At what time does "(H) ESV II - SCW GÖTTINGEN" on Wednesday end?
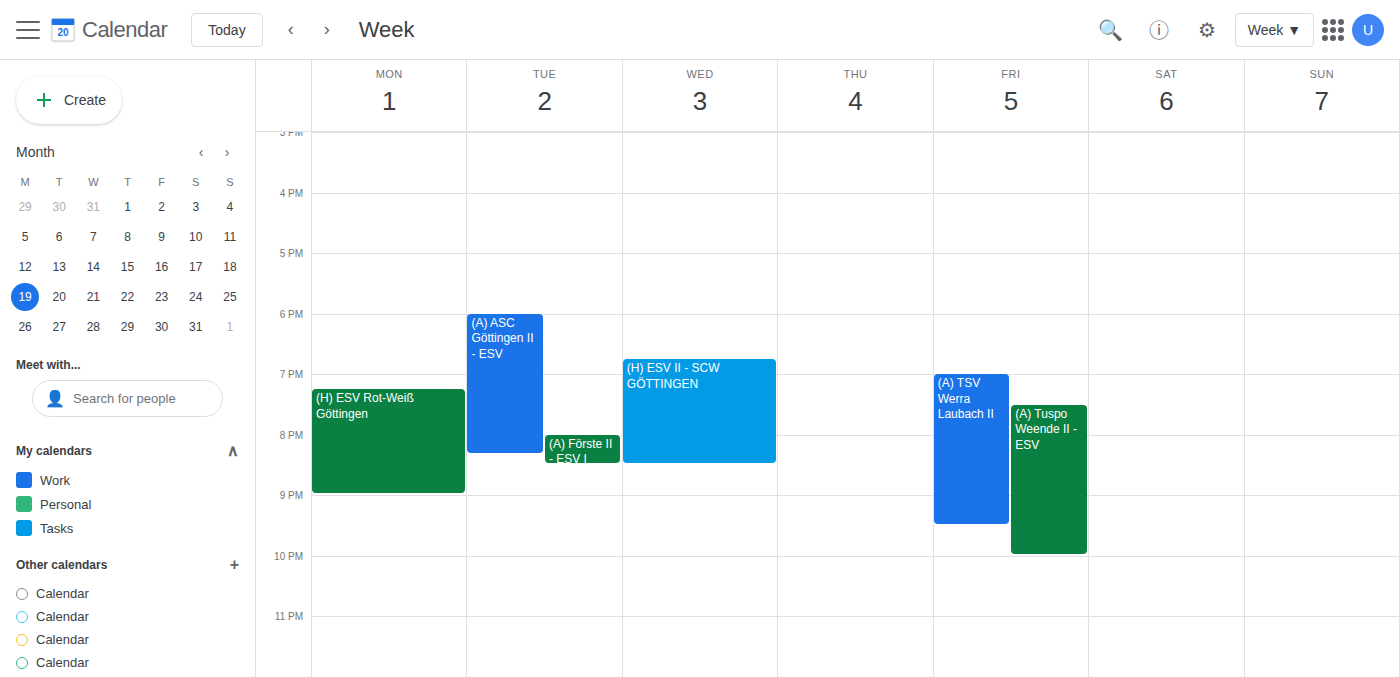
8:30 PM